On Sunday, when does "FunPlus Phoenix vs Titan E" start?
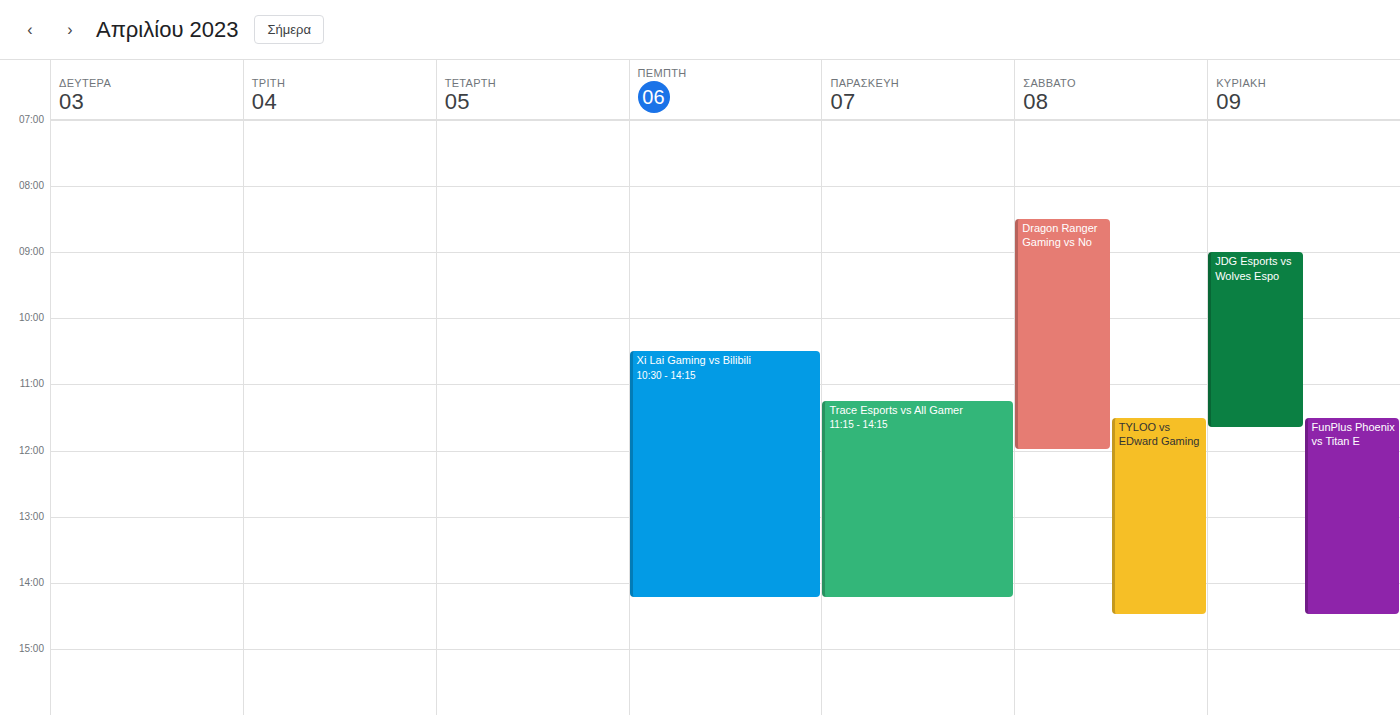
11:30 AM